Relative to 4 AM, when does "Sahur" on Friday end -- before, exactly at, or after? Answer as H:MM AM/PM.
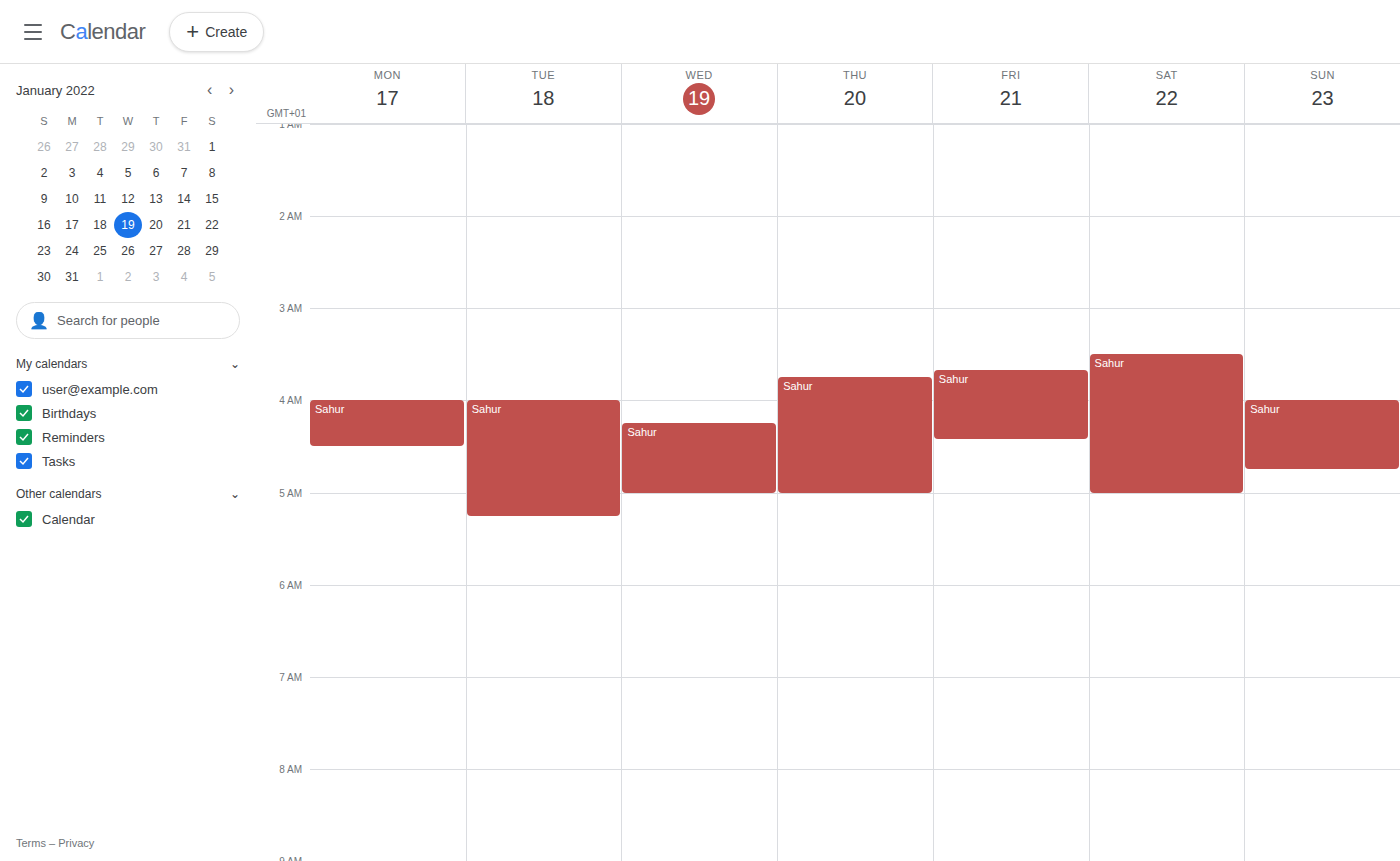
4:25 AM -- after 4 AM, 25 minutes below the 4 AM line.